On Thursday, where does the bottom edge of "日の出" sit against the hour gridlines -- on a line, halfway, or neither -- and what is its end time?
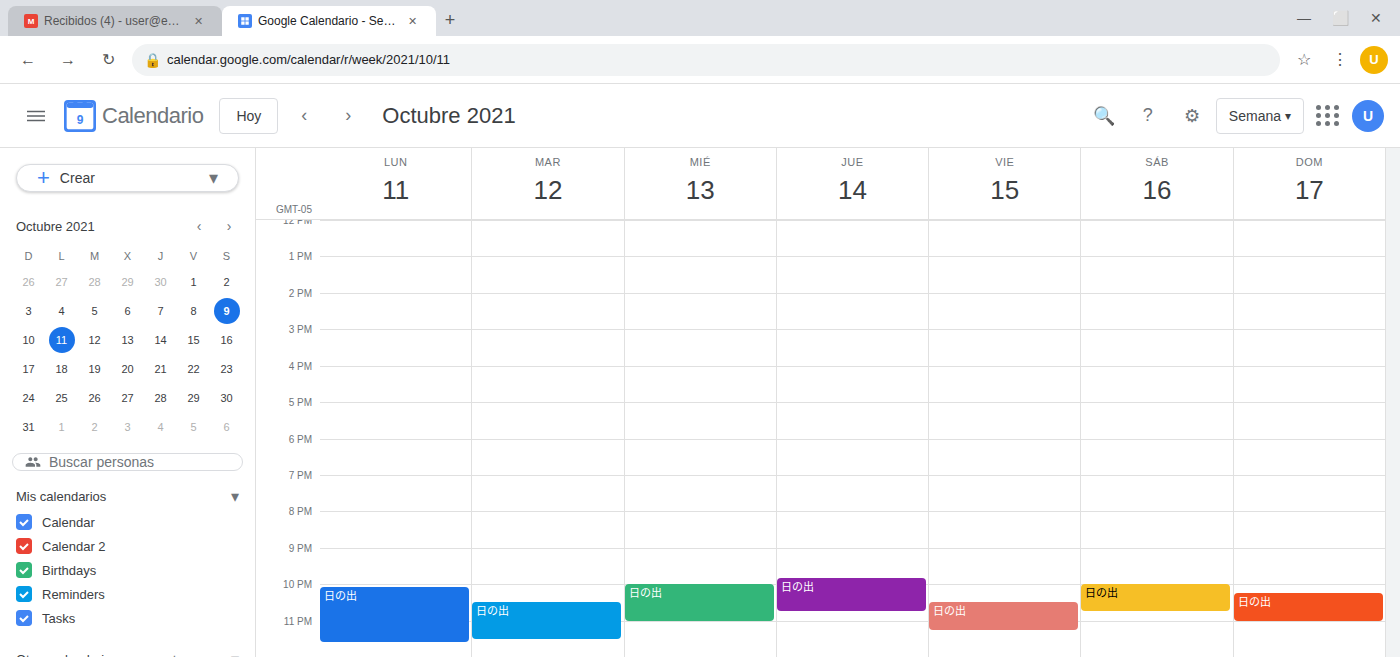
10:45 PM -- neither: three quarters of the way from the 10 PM line to the 11 PM line.